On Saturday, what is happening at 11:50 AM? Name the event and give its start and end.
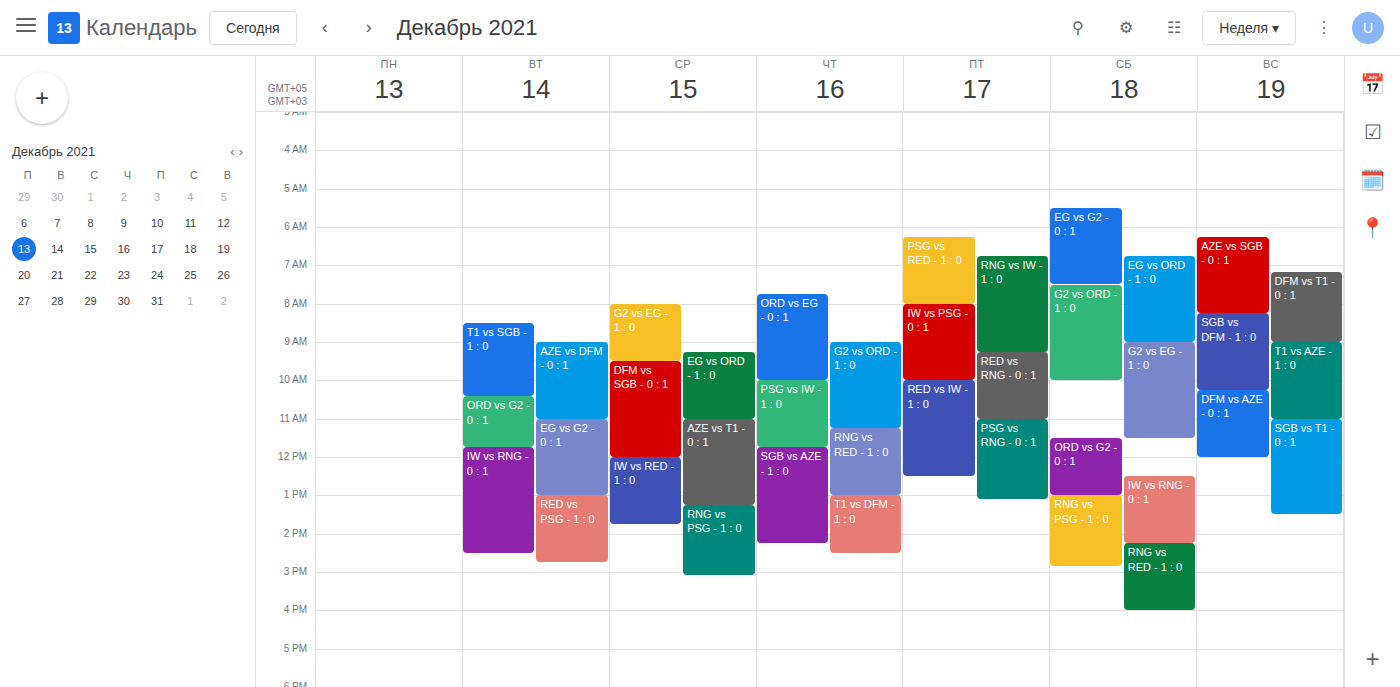
"ORD vs G2 - 0 : 1", 11:30 AM to 1:00 PM